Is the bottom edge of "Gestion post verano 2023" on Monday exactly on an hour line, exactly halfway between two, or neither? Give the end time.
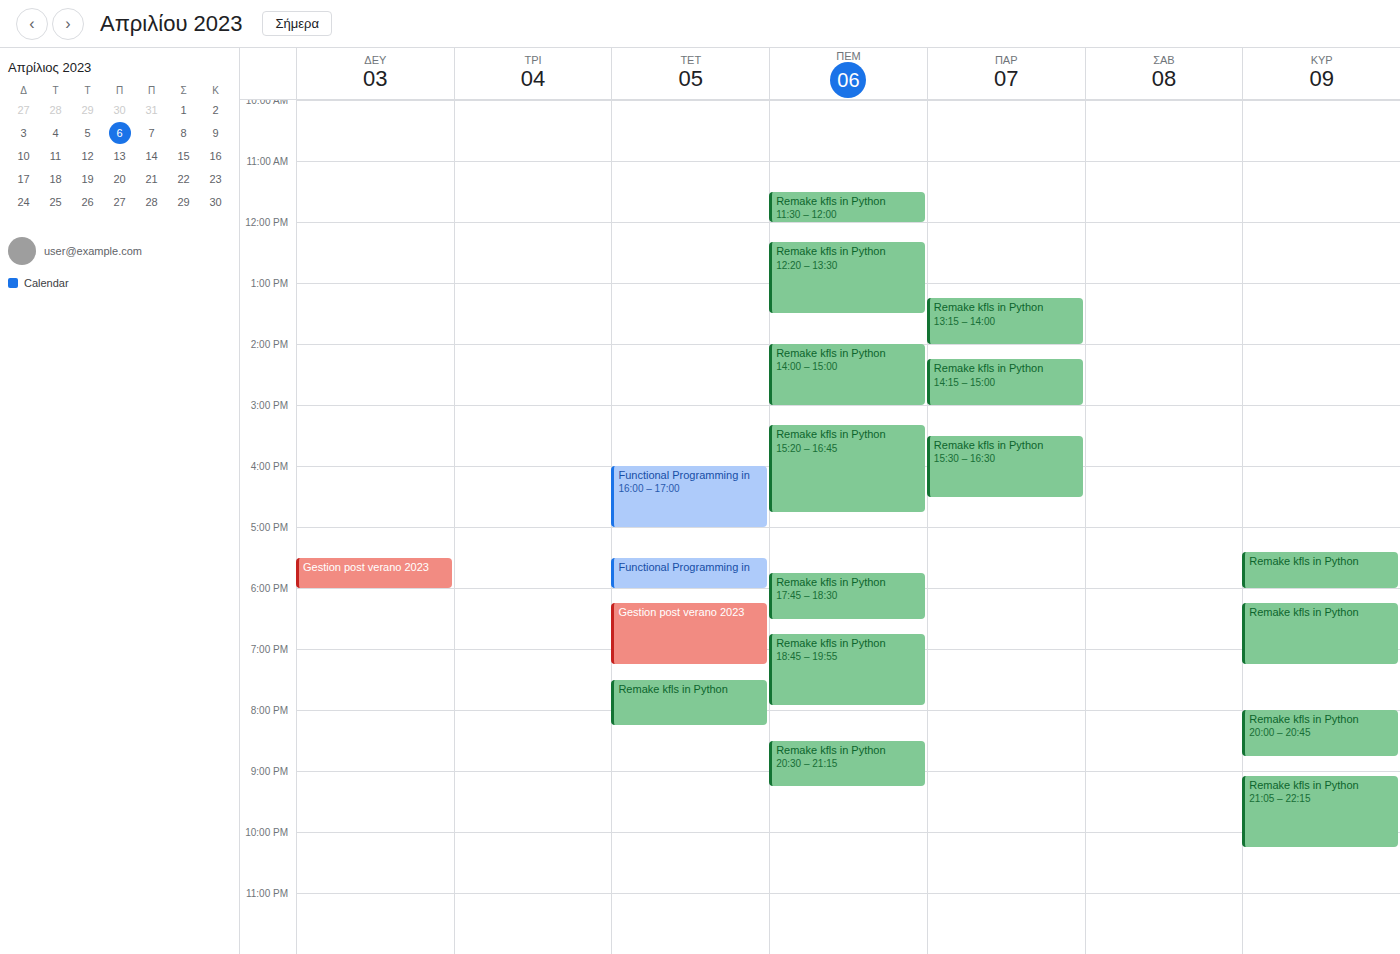
6:00 PM -- exactly on the 6 PM line.